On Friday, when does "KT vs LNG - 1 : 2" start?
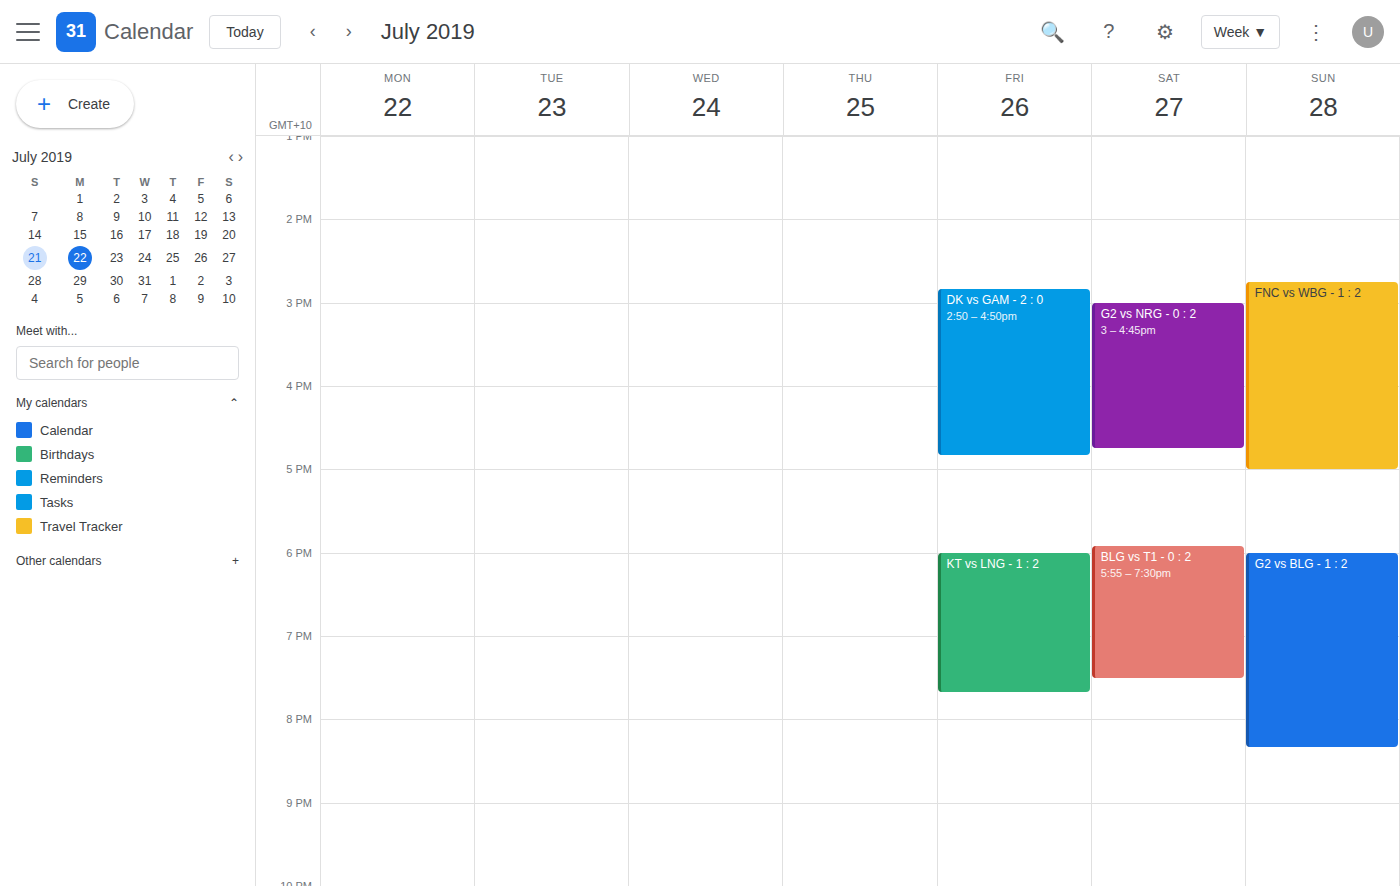
6:00 PM